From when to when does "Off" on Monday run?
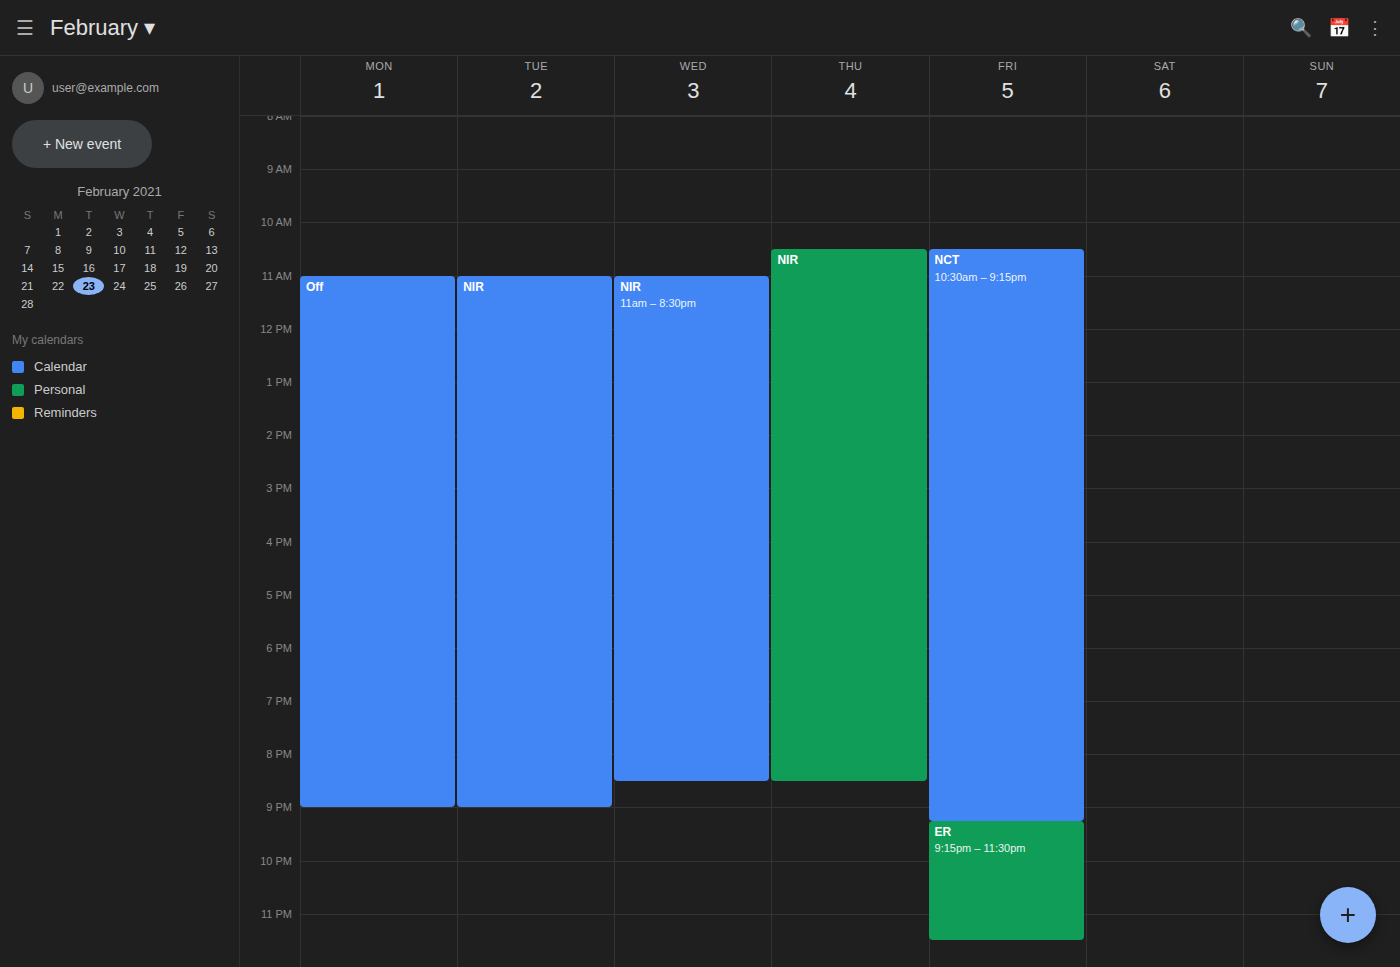
11:00 AM to 9:00 PM